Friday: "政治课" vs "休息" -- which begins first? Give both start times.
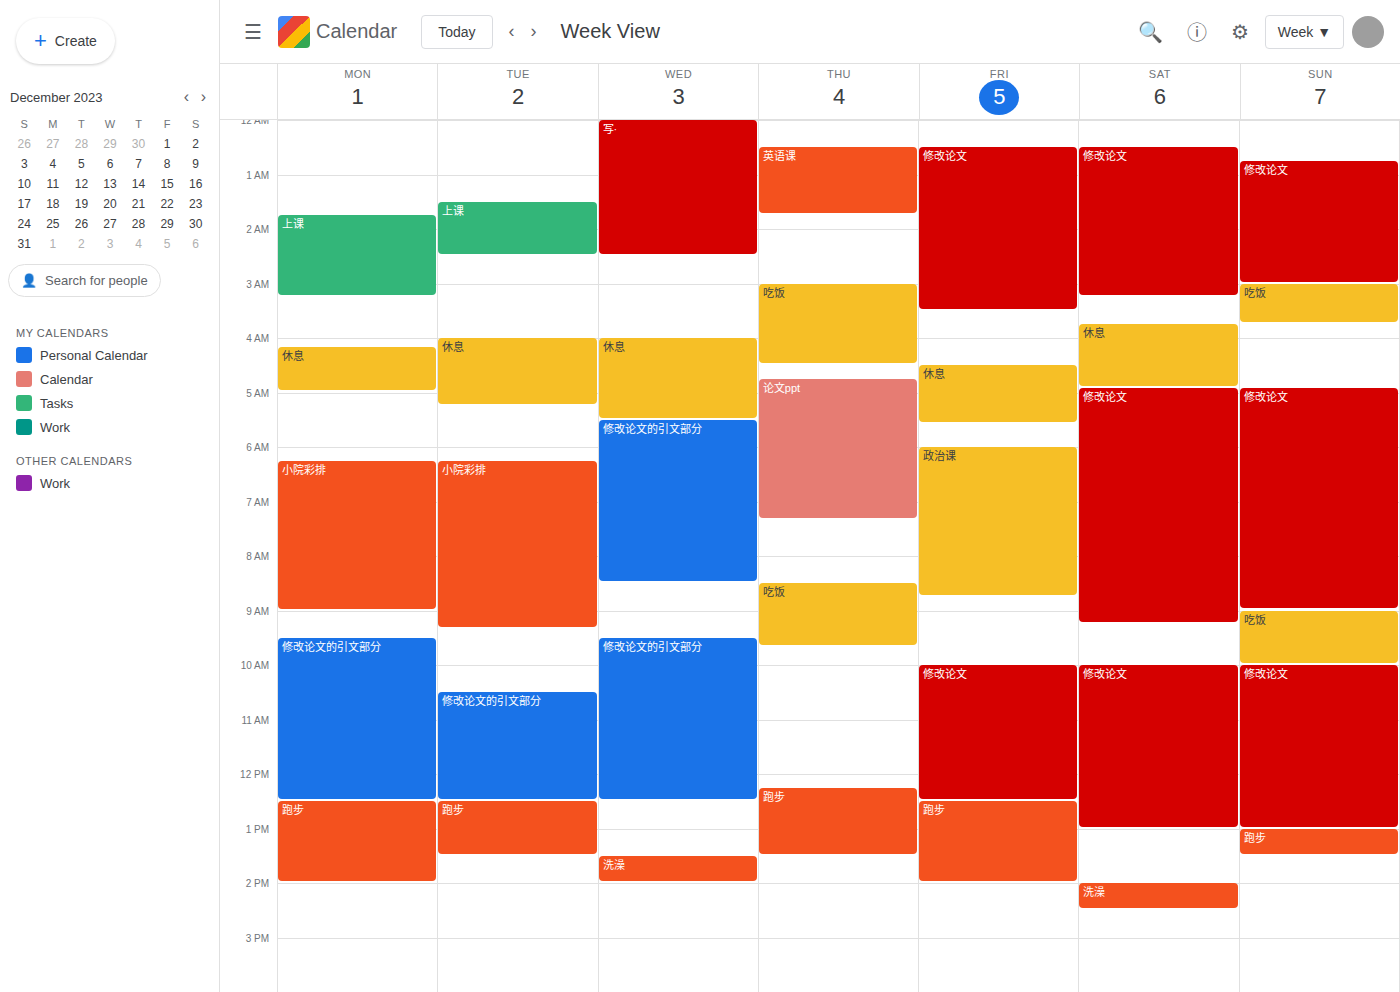
"休息" 4:30 AM; "政治课" 6:00 AM.